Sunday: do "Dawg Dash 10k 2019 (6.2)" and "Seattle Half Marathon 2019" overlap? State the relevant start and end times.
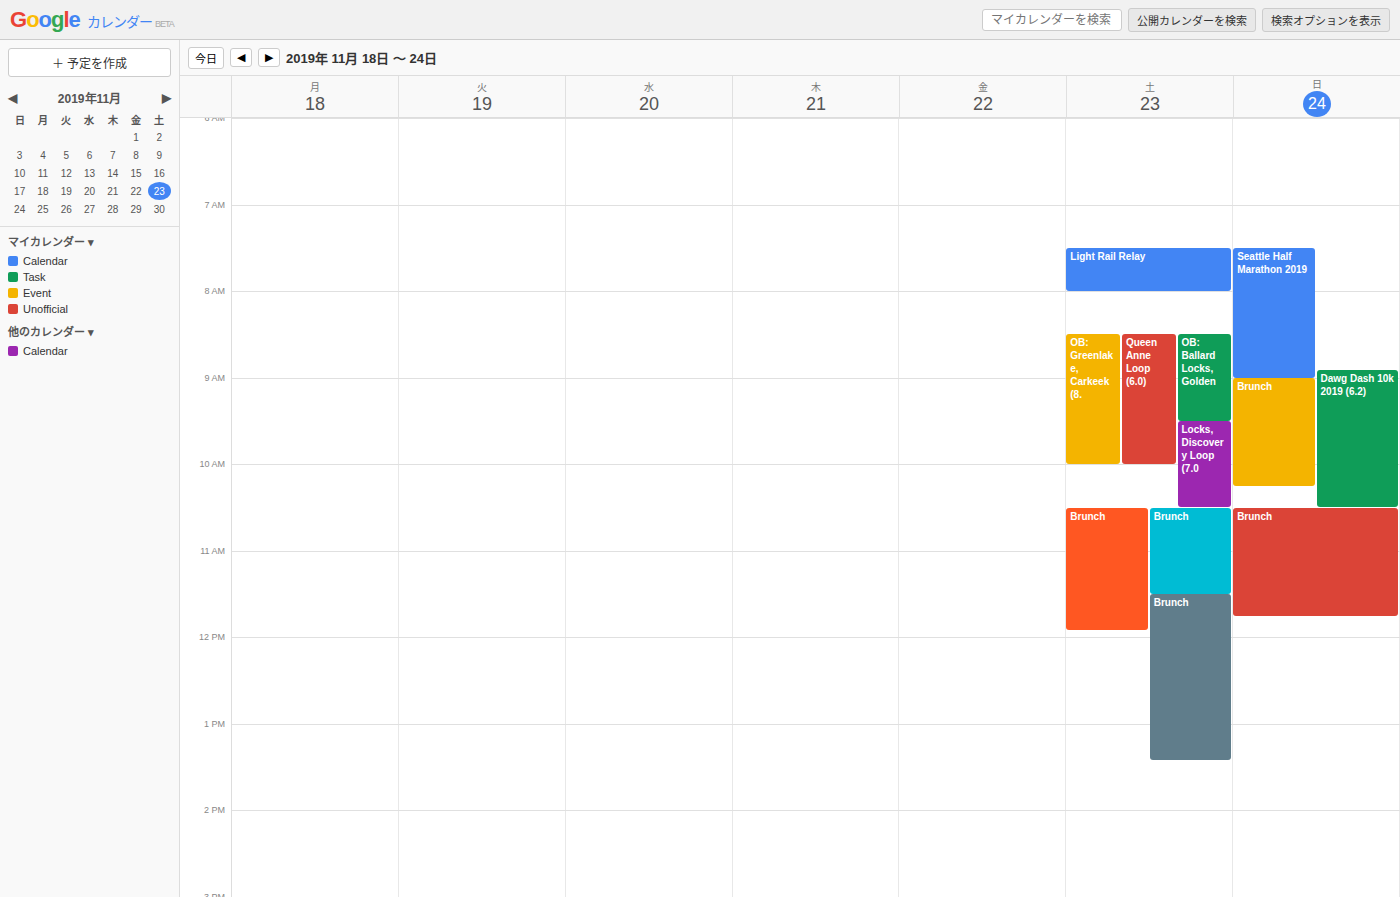
"Dawg Dash 10k 2019 (6.2)" starts at 8:55 AM, before "Seattle Half Marathon 2019" ends at 9:00 AM -- they overlap.